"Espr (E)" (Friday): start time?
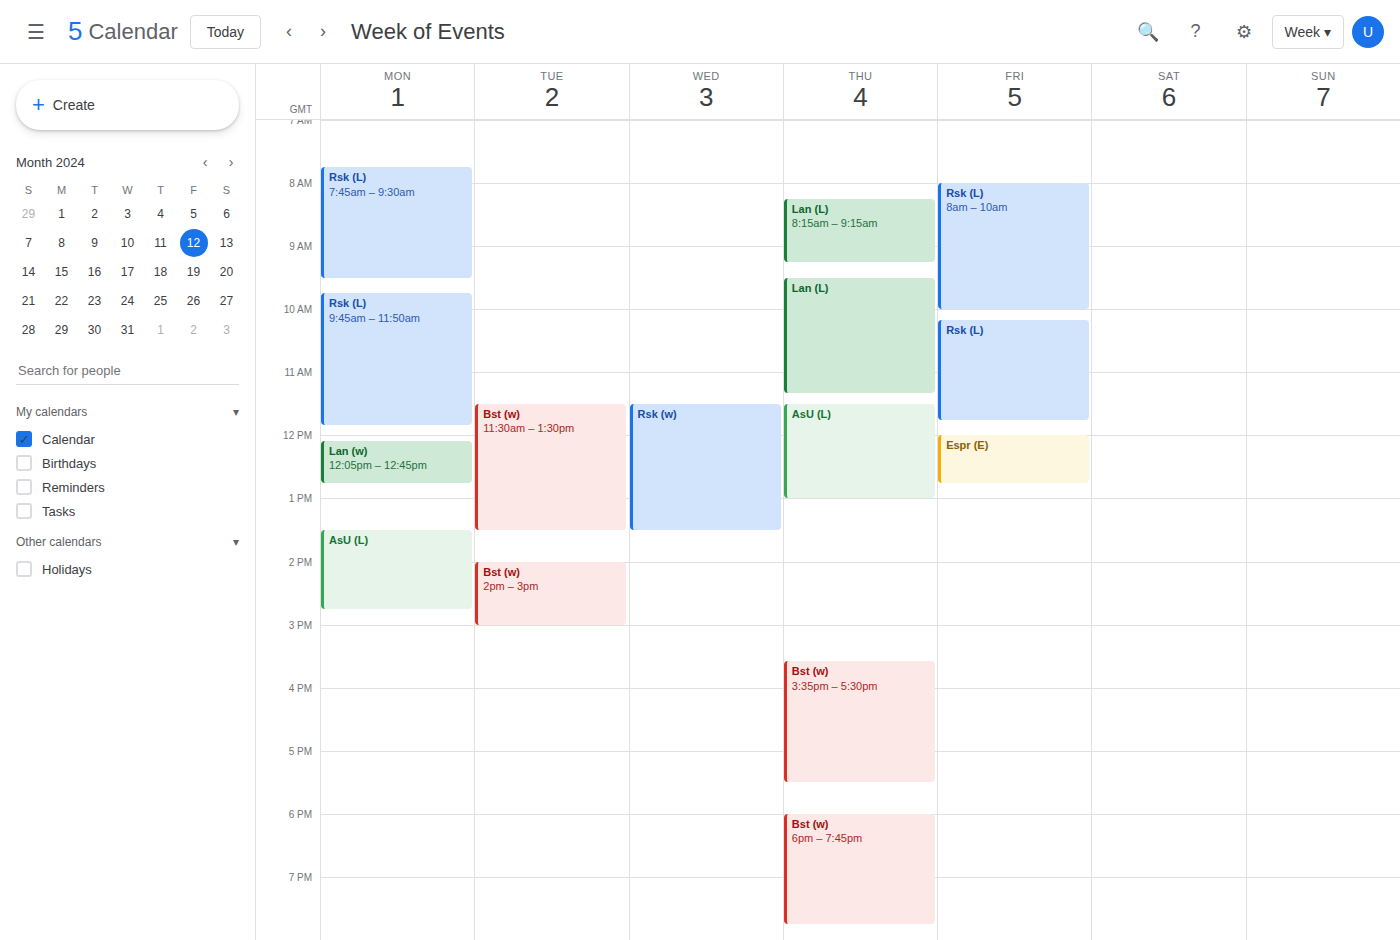
12:00 PM